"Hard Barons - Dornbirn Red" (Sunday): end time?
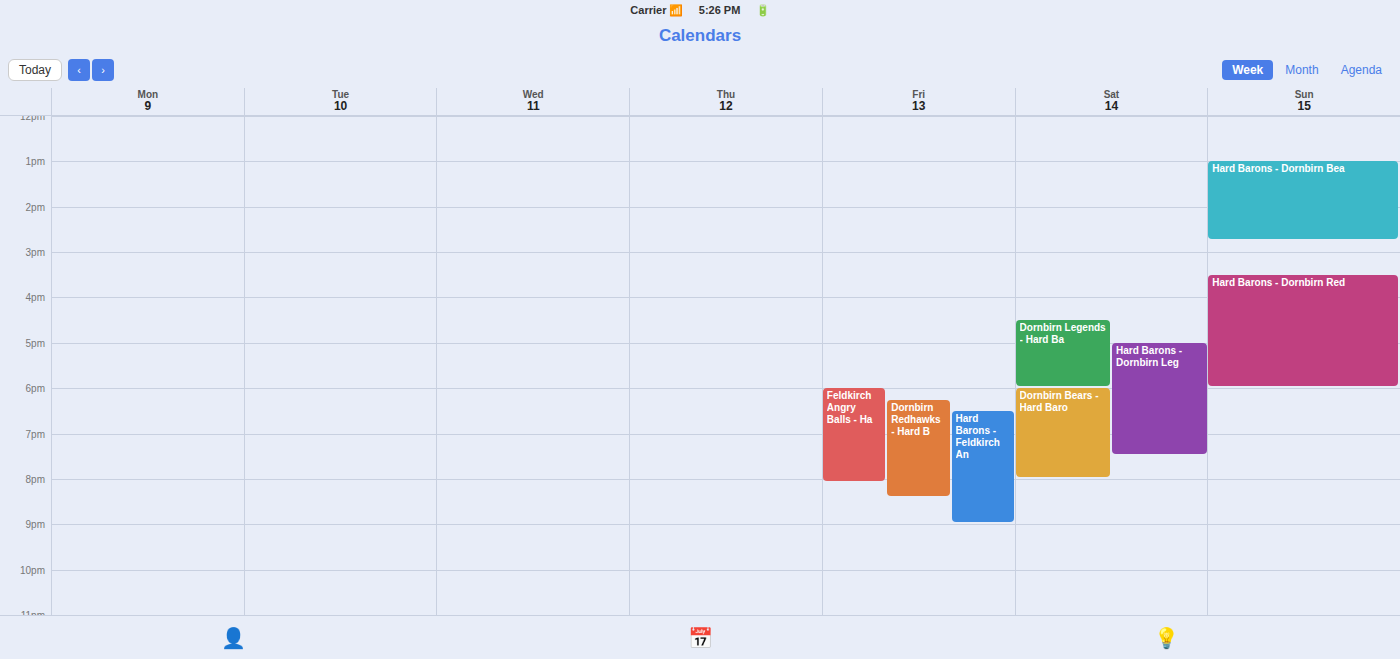
6:00 PM